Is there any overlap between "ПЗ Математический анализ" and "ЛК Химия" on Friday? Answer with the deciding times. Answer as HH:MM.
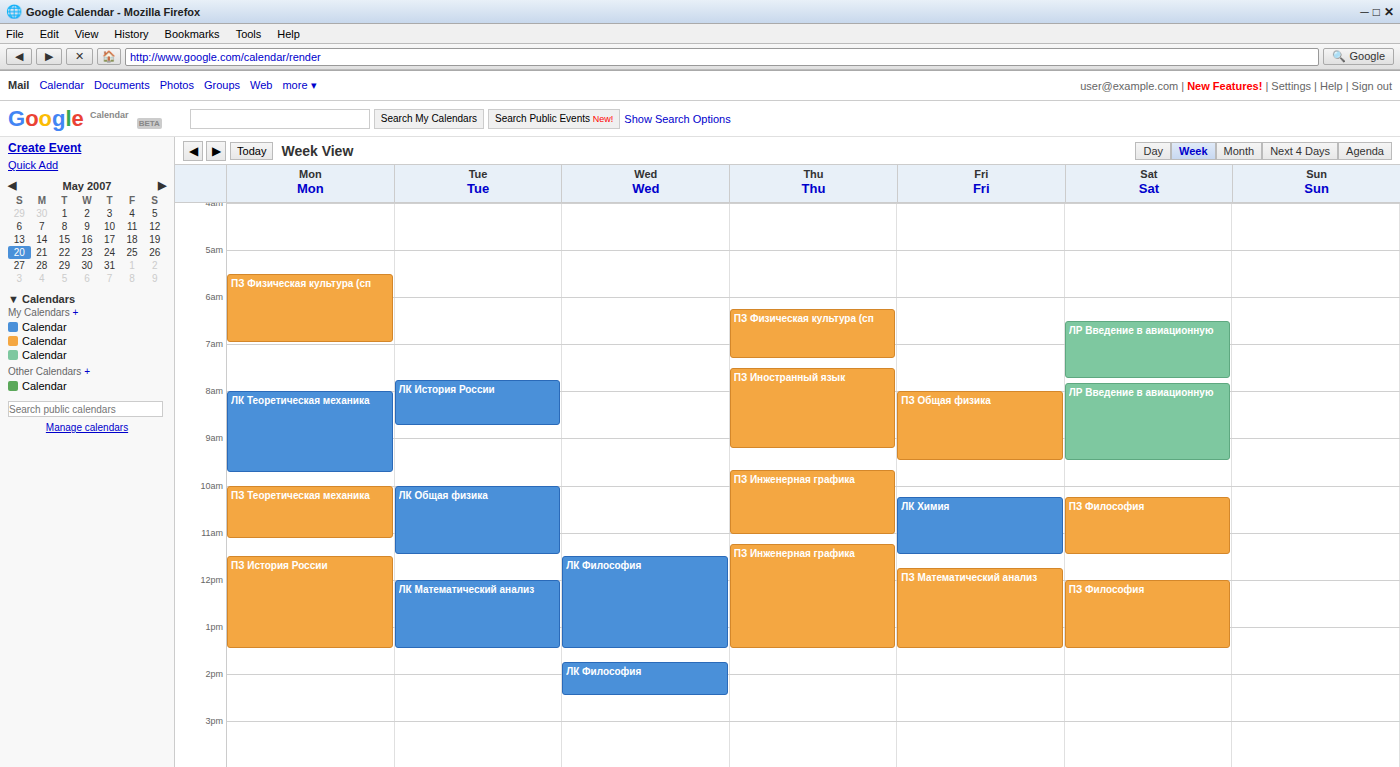
"ЛК Химия" ends at 11:30 and "ПЗ Математический анализ" starts at 11:45 -- no overlap.